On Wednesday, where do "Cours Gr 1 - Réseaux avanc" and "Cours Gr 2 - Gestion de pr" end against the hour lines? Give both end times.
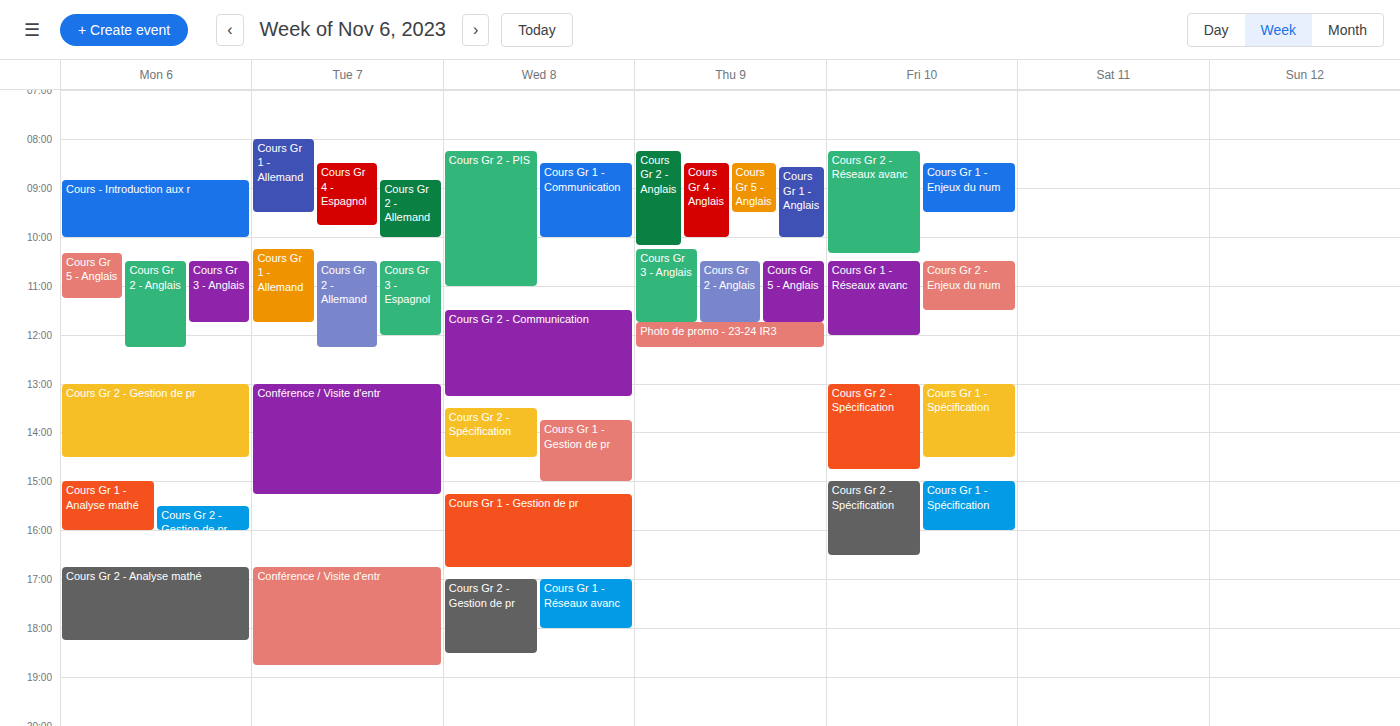
"Cours Gr 1 - Réseaux avanc": 18:00, exactly on the 18:00 line. "Cours Gr 2 - Gestion de pr": 18:30, halfway between the 18:00 and 19:00 lines.